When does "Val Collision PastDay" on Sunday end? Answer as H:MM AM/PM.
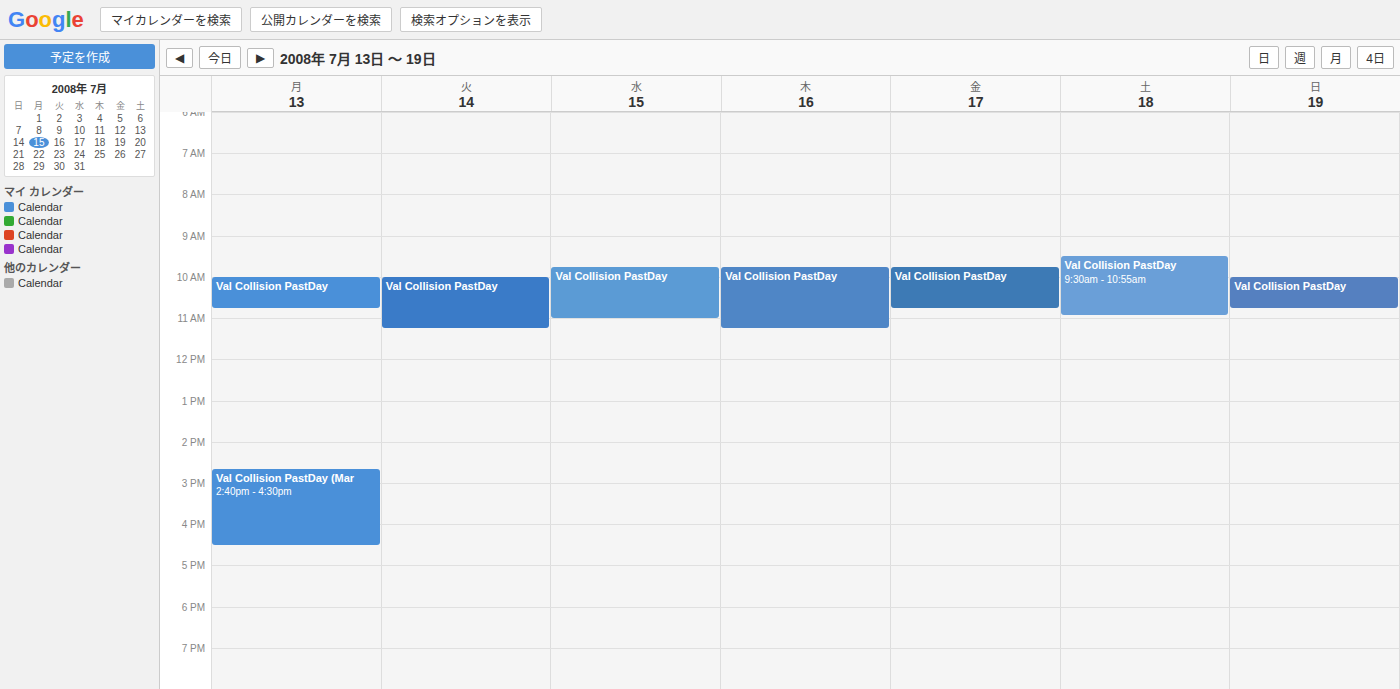
10:45 AM